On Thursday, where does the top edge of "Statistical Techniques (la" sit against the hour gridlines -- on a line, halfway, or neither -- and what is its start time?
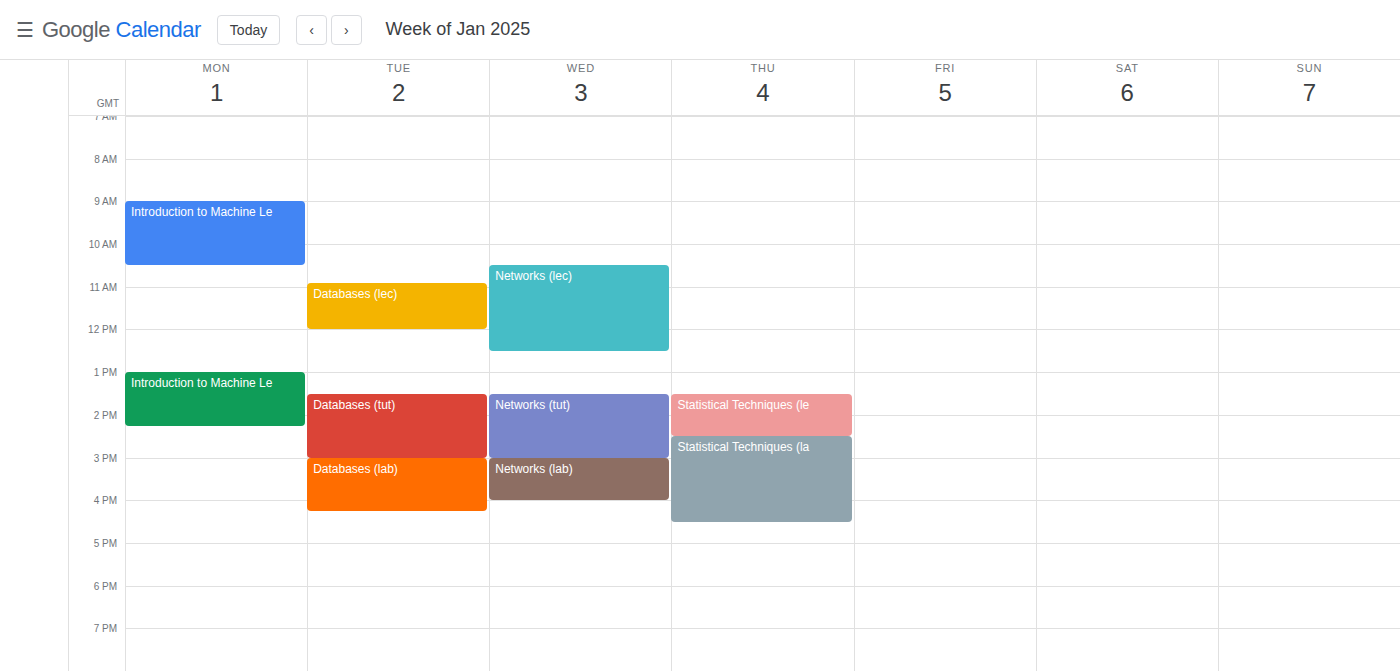
14:30 -- halfway between the 14:00 and 15:00 lines.